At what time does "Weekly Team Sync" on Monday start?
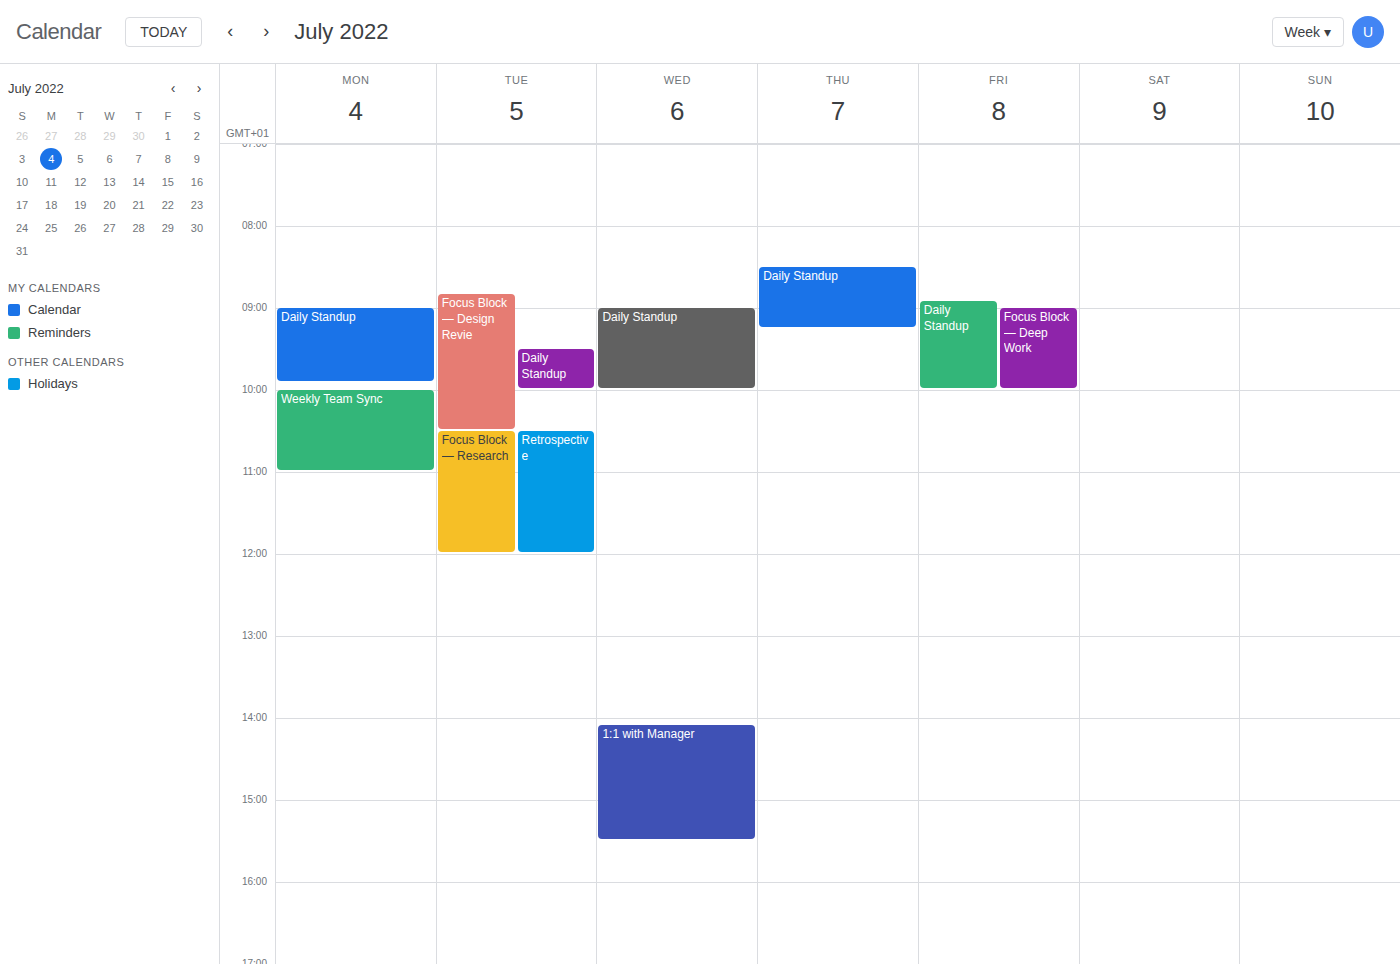
10:00